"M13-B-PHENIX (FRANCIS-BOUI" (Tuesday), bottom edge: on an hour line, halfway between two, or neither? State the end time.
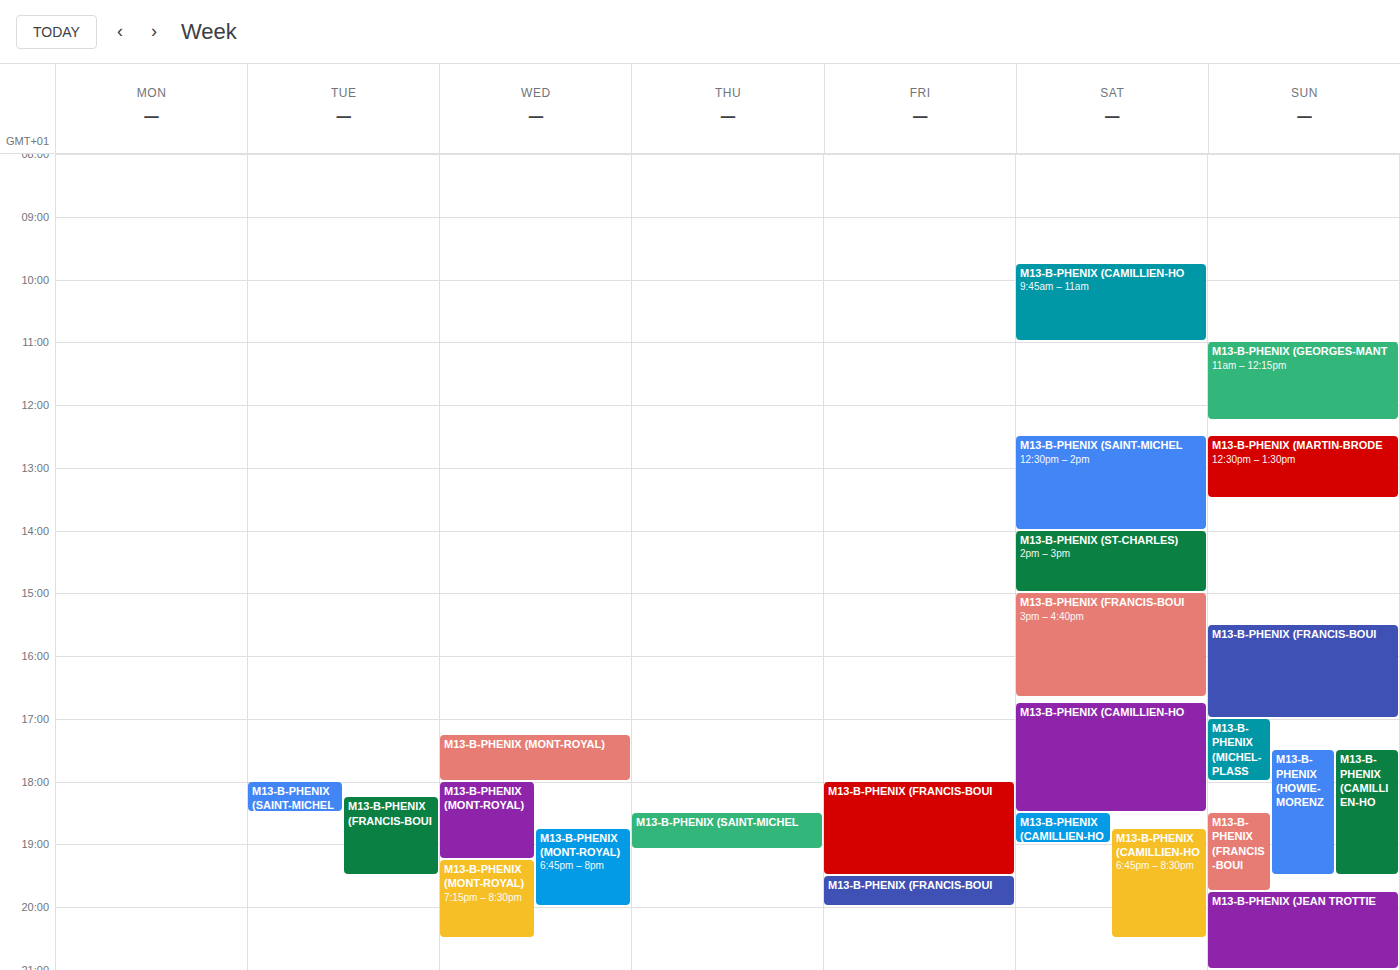
19:30 -- halfway between the 19:00 and 20:00 lines.